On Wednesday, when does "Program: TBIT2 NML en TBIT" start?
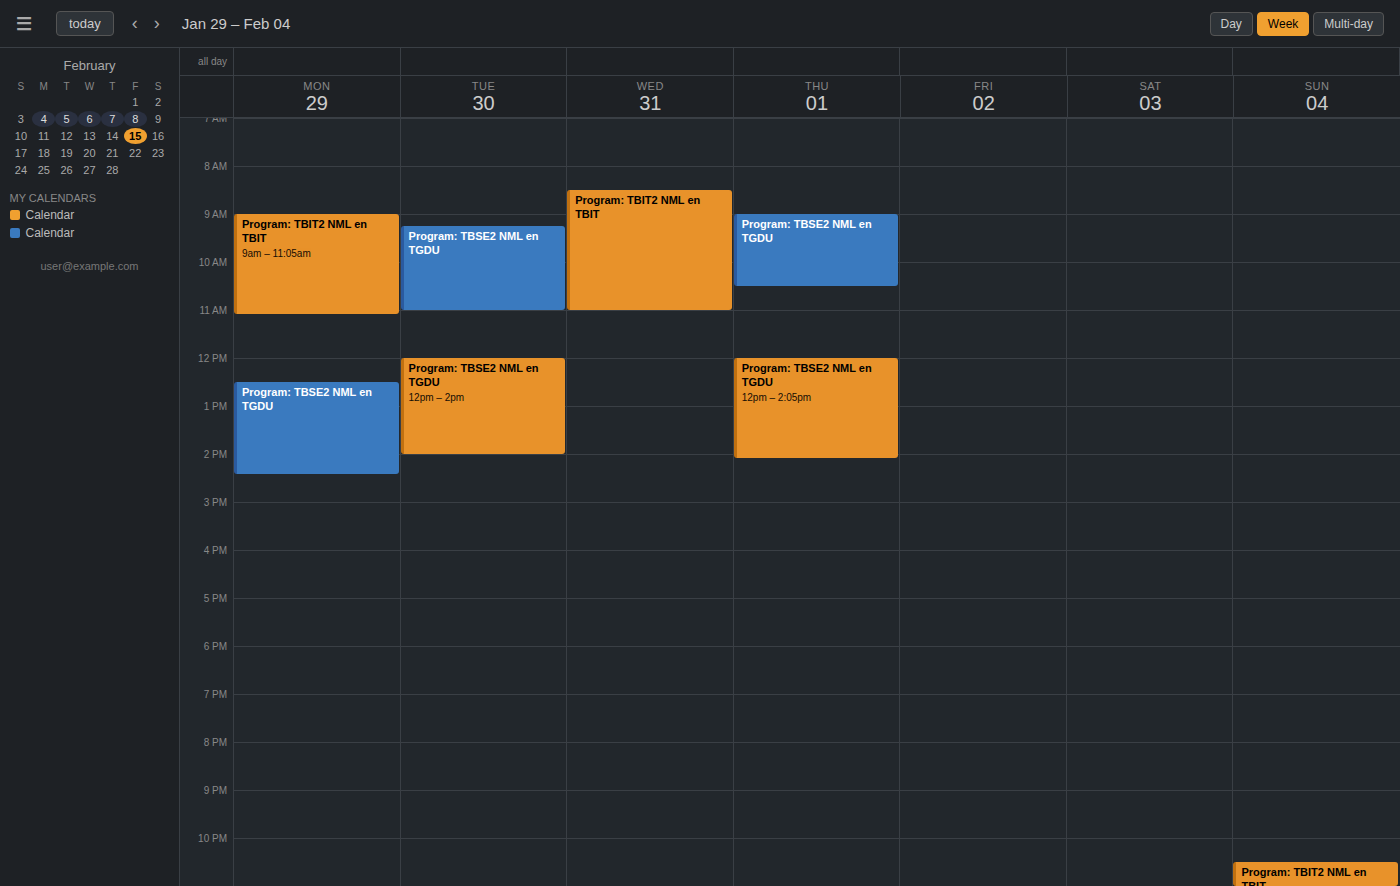
8:30 AM